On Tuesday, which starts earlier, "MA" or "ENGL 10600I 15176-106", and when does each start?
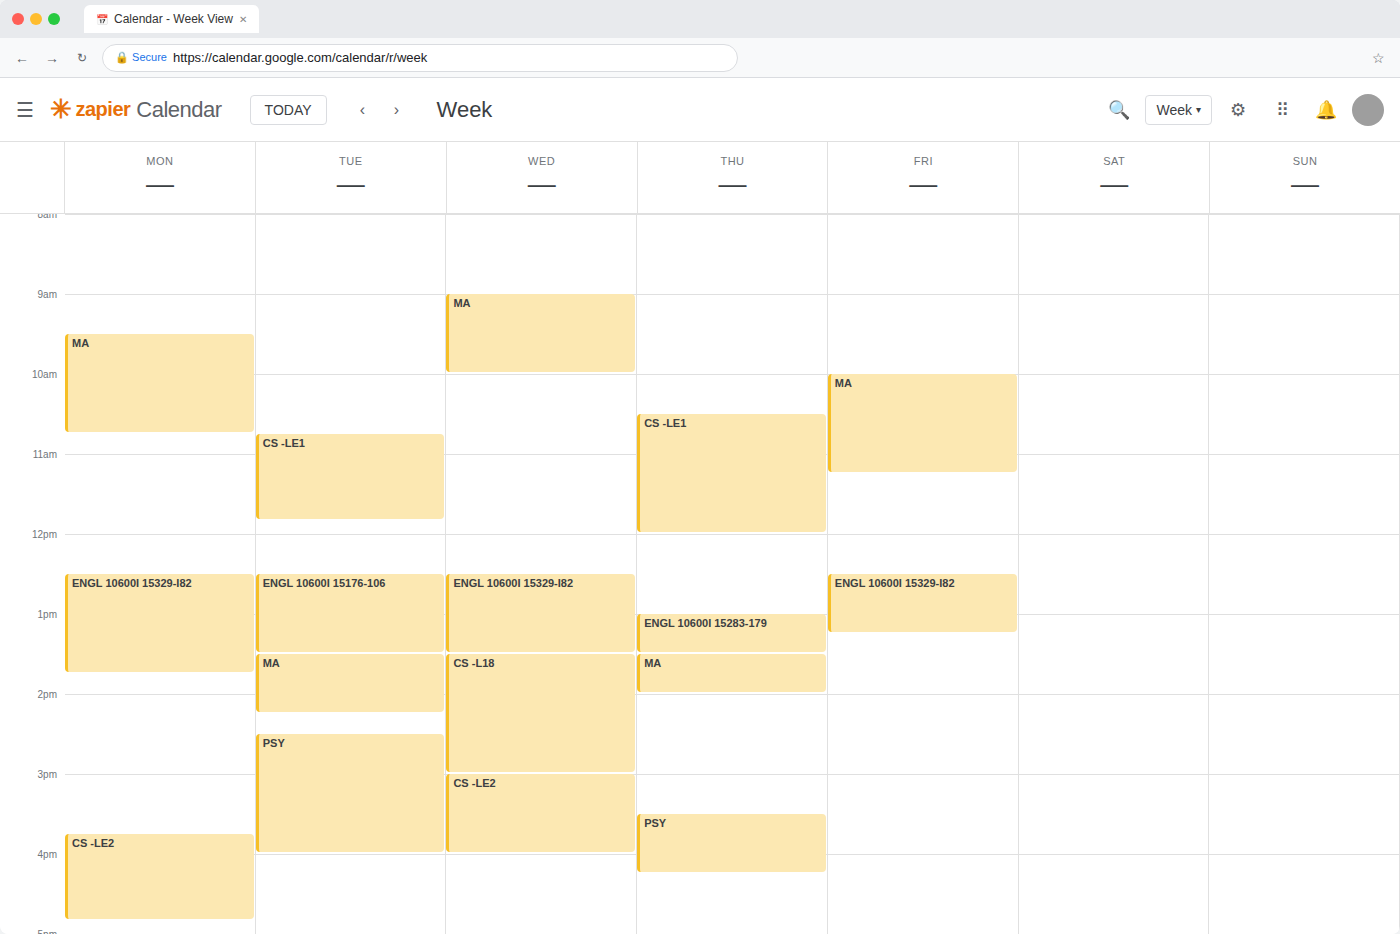
"ENGL 10600I 15176-106" 12:30 PM; "MA" 1:30 PM.